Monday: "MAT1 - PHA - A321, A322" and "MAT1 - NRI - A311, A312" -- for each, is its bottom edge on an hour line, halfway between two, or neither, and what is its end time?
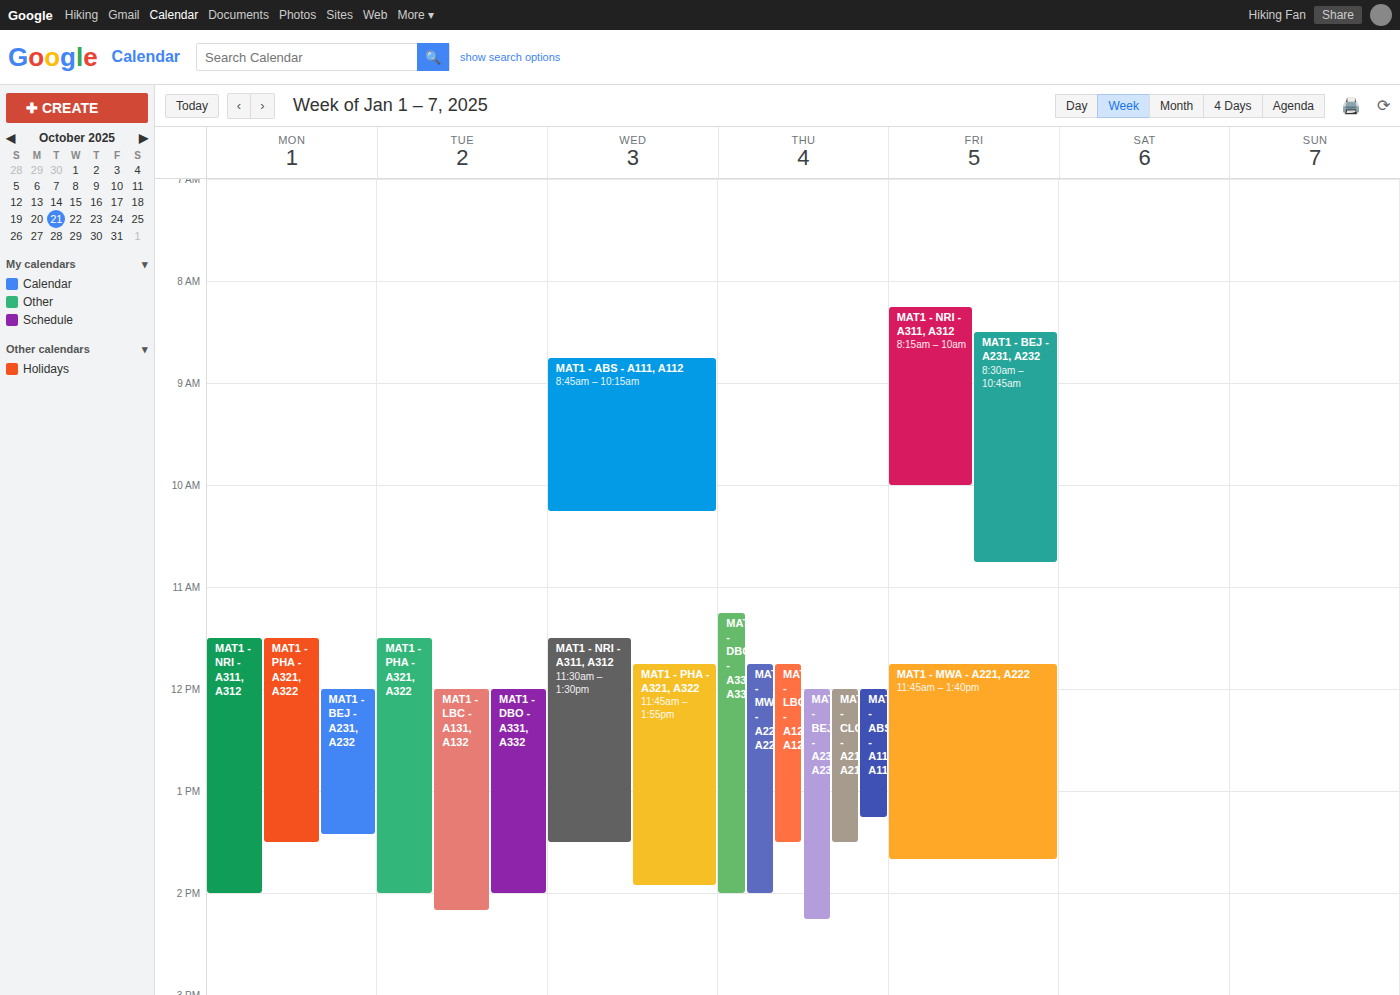
"MAT1 - PHA - A321, A322": 1:30 PM, halfway between the 1 PM and 2 PM lines. "MAT1 - NRI - A311, A312": 2:00 PM, exactly on the 2 PM line.